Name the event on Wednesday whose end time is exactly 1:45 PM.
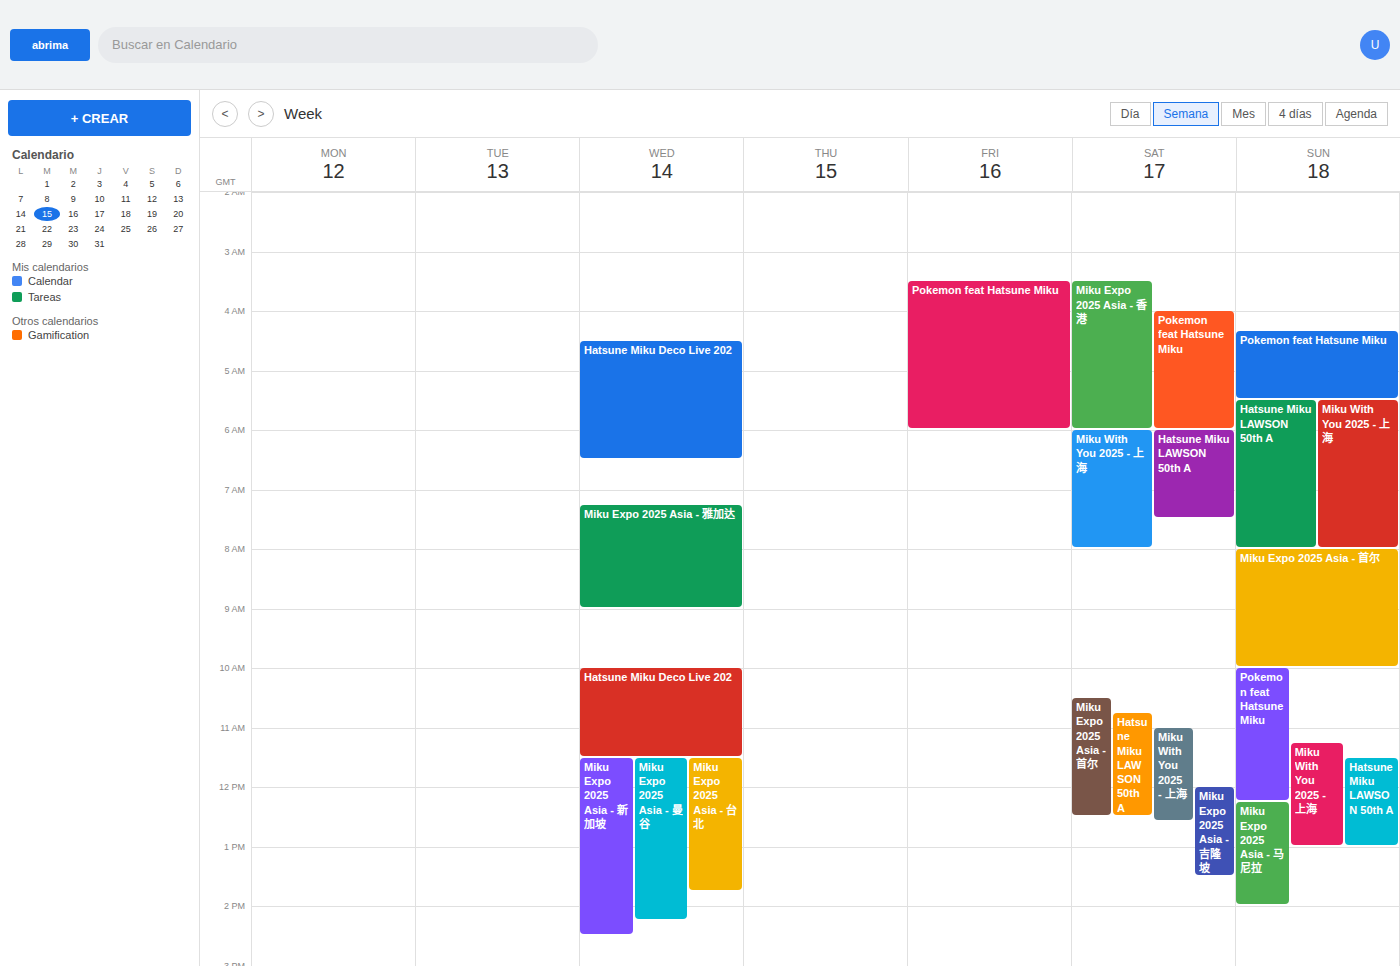
"Miku Expo 2025 Asia - 台北"